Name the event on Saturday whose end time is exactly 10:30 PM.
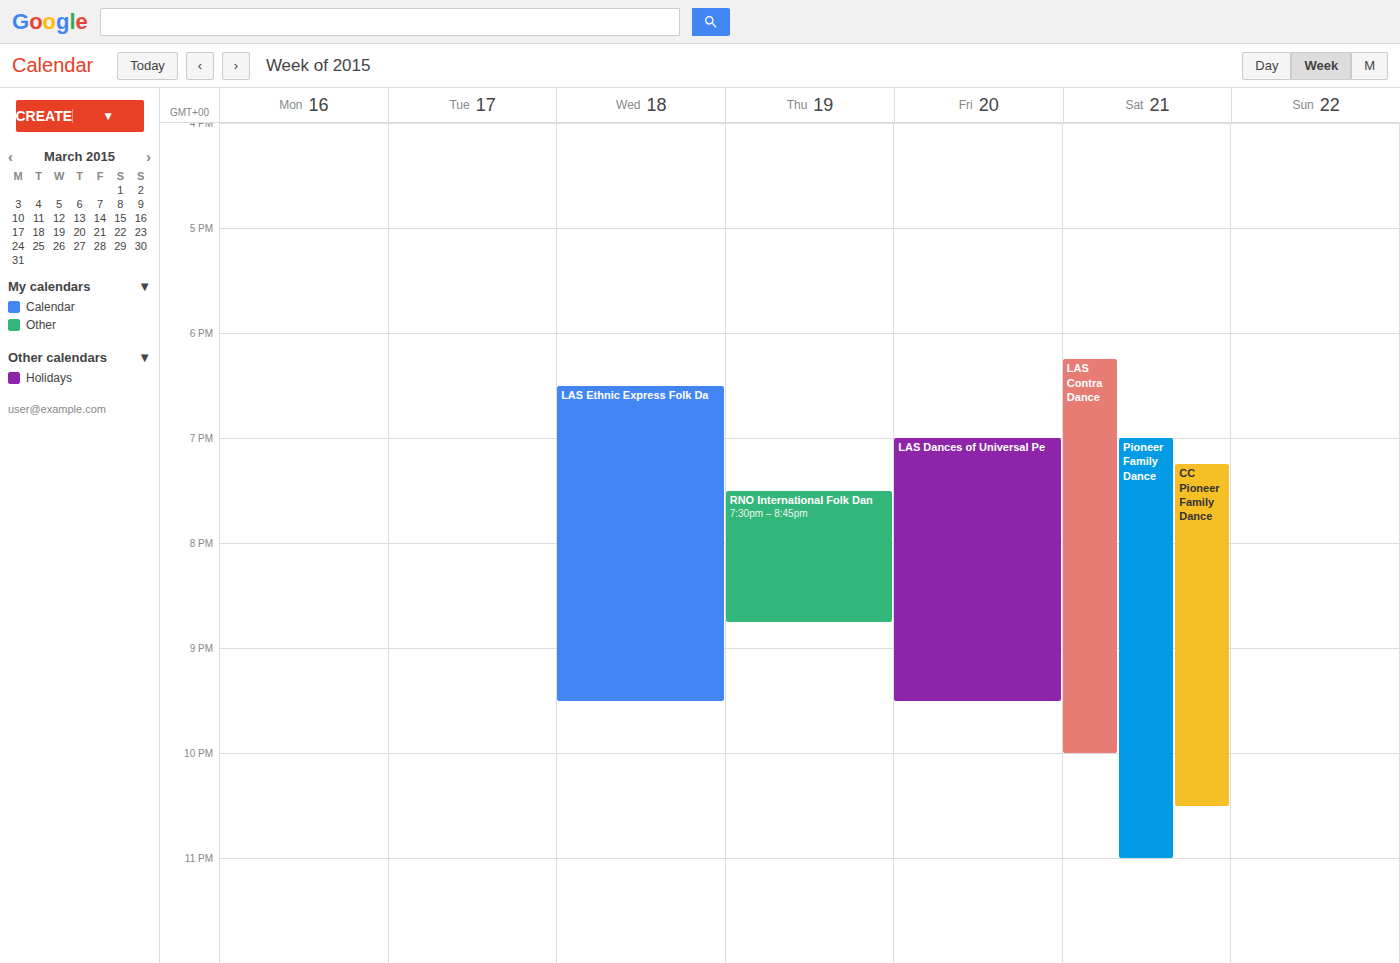
"CC Pioneer Family Dance"